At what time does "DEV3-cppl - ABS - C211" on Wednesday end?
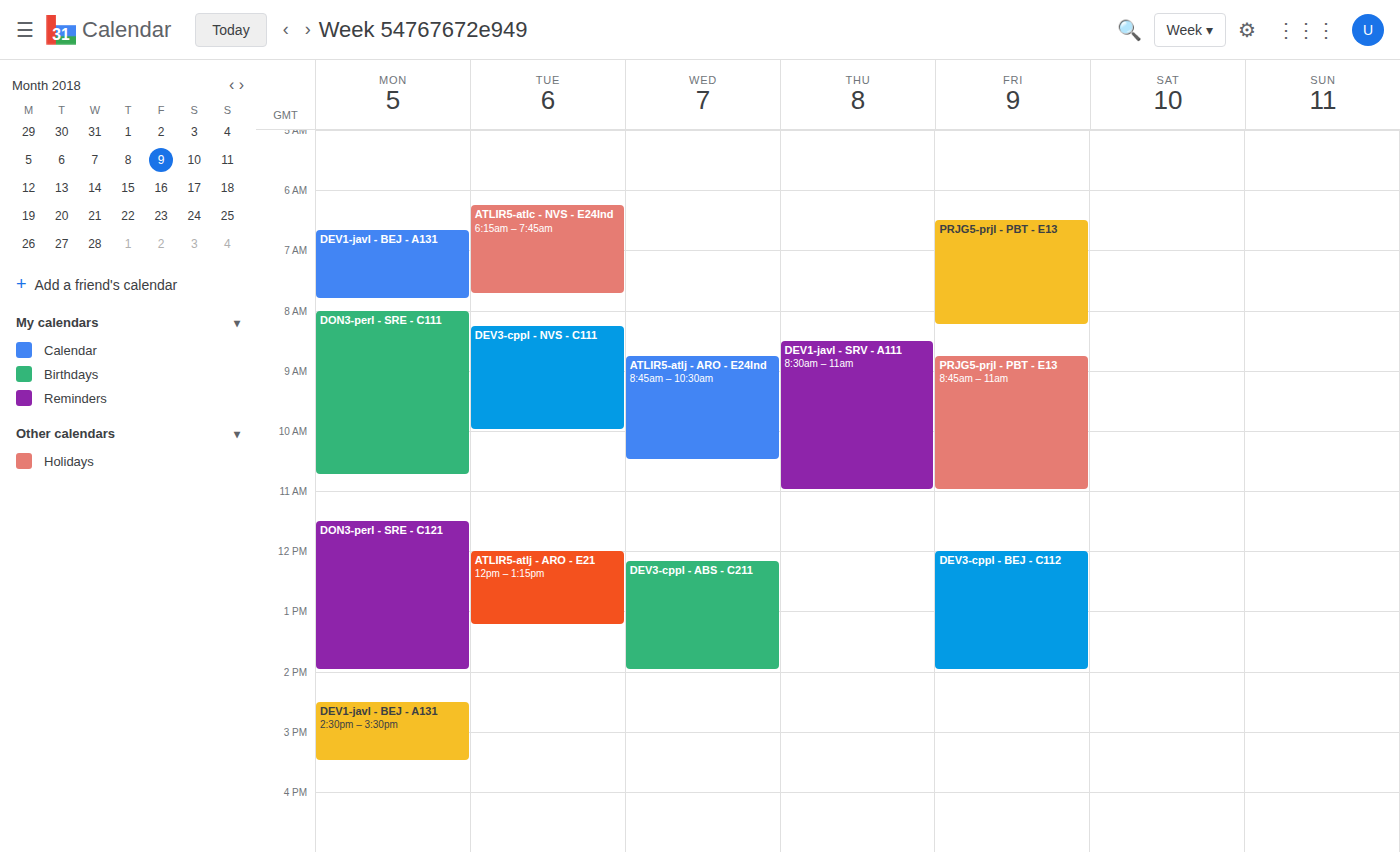
2:00 PM